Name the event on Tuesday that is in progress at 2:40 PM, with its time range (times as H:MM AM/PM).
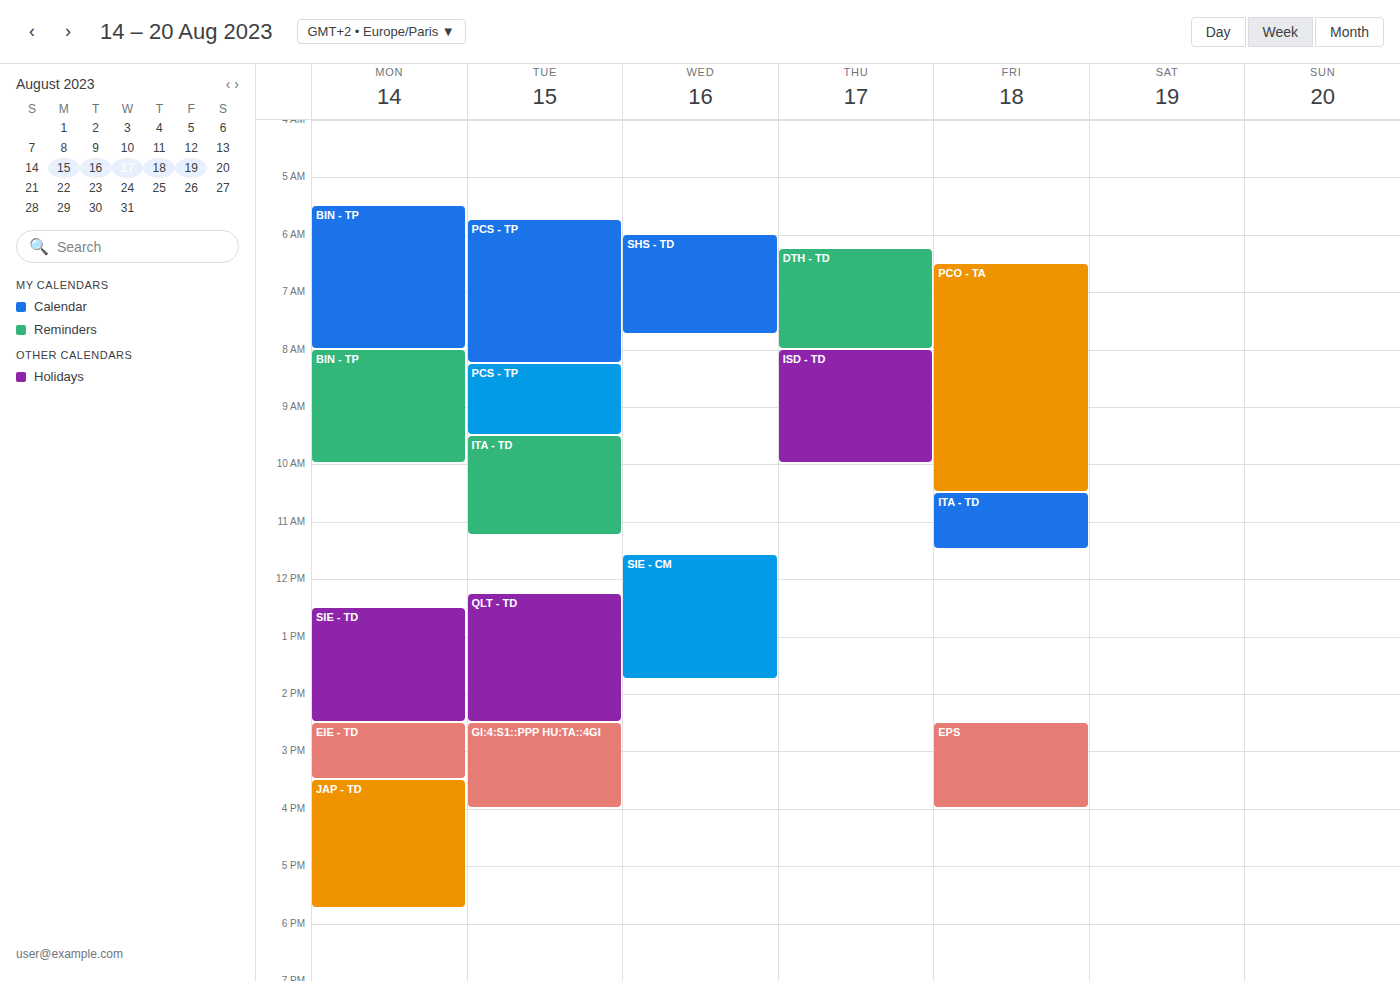
"GI:4:S1::PPP HU:TA::4GI", 2:30 PM to 4:00 PM